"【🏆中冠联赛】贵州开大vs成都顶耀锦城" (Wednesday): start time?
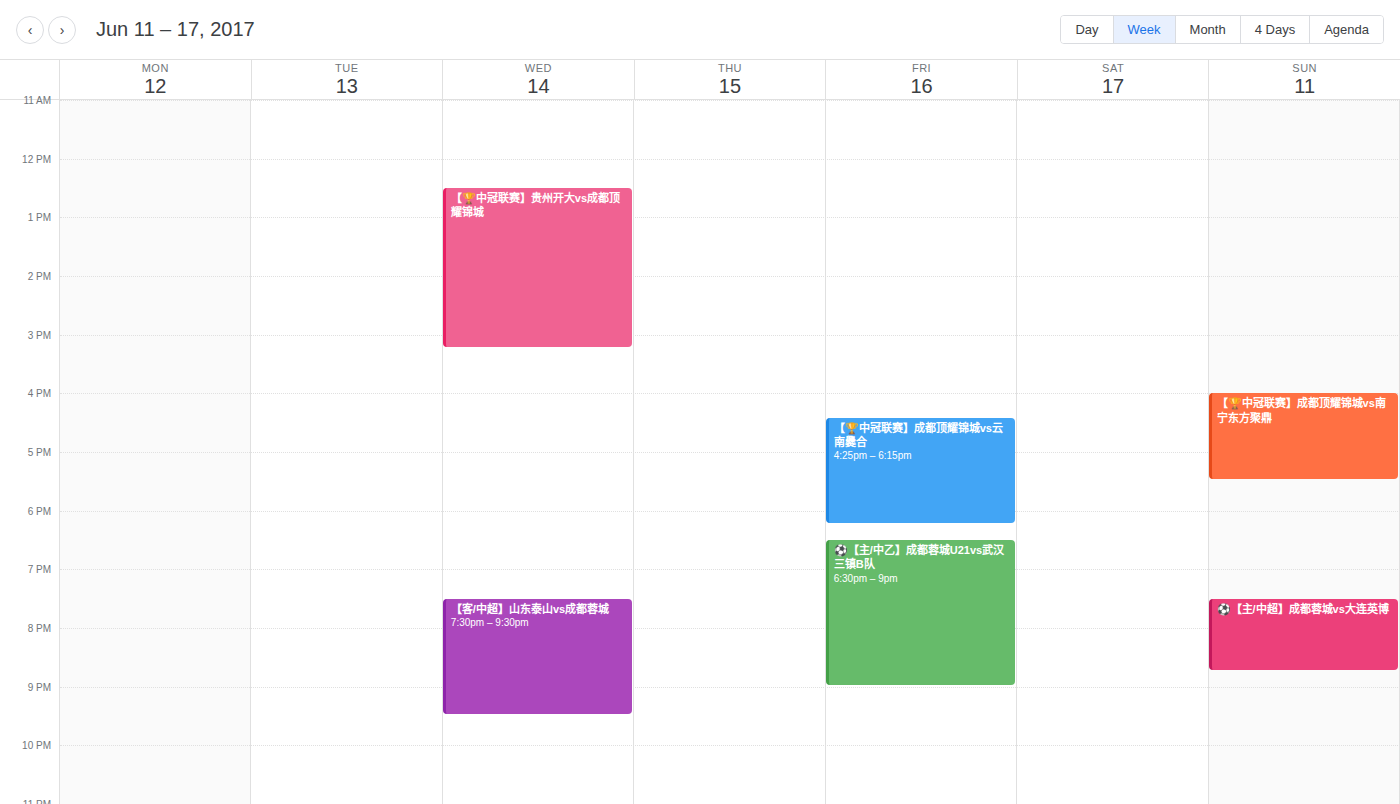
12:30 PM